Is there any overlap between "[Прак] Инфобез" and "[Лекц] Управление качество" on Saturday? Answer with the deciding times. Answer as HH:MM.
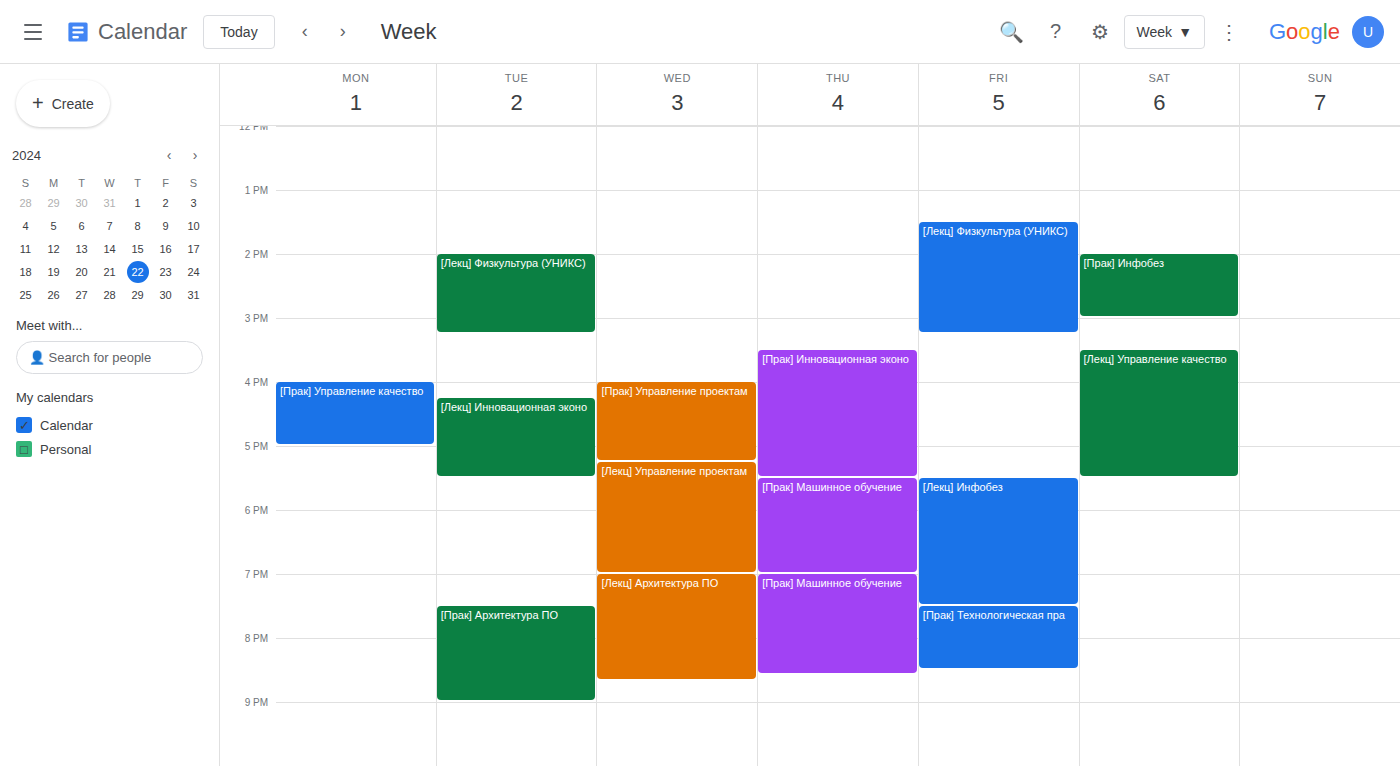
"[Прак] Инфобез" ends at 15:00 and "[Лекц] Управление качество" starts at 15:30 -- no overlap.